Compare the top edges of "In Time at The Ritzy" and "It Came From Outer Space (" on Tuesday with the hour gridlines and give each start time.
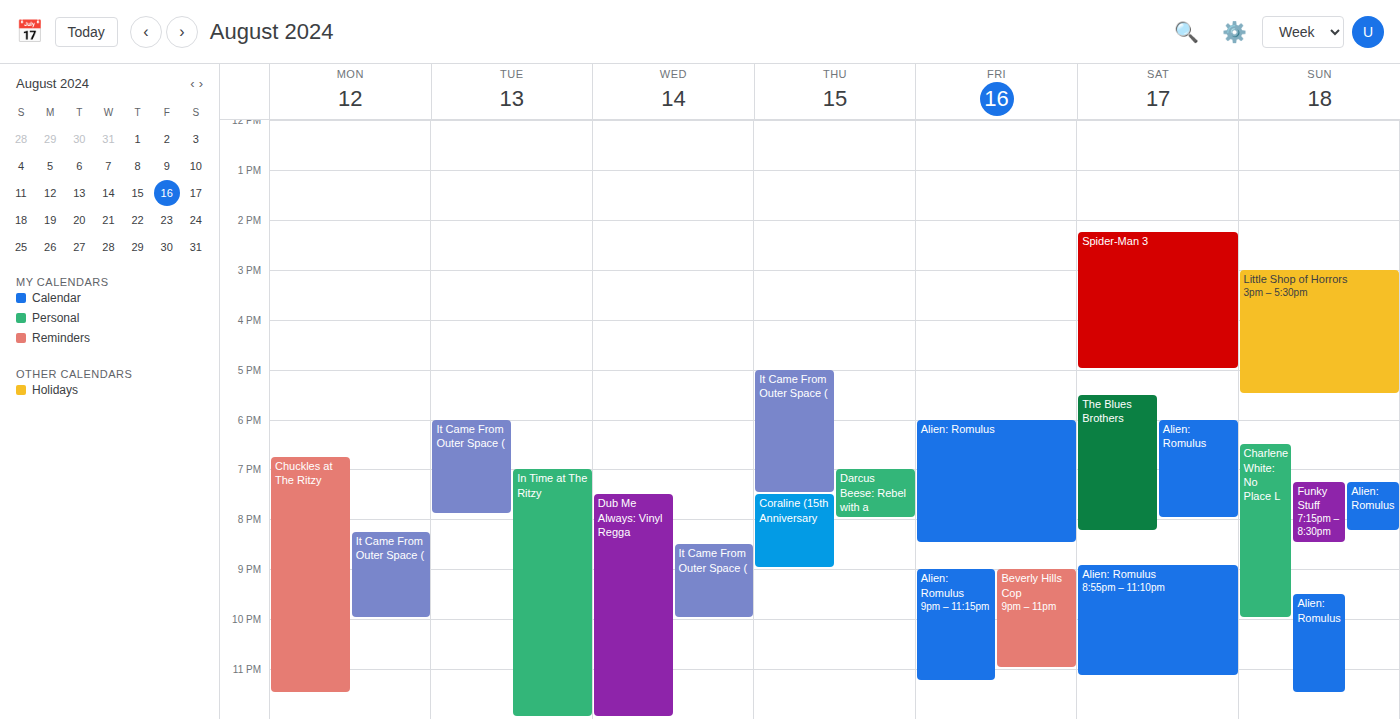
"In Time at The Ritzy": 7:00 PM, exactly on the 7 PM line. "It Came From Outer Space (": 6:00 PM, exactly on the 6 PM line.